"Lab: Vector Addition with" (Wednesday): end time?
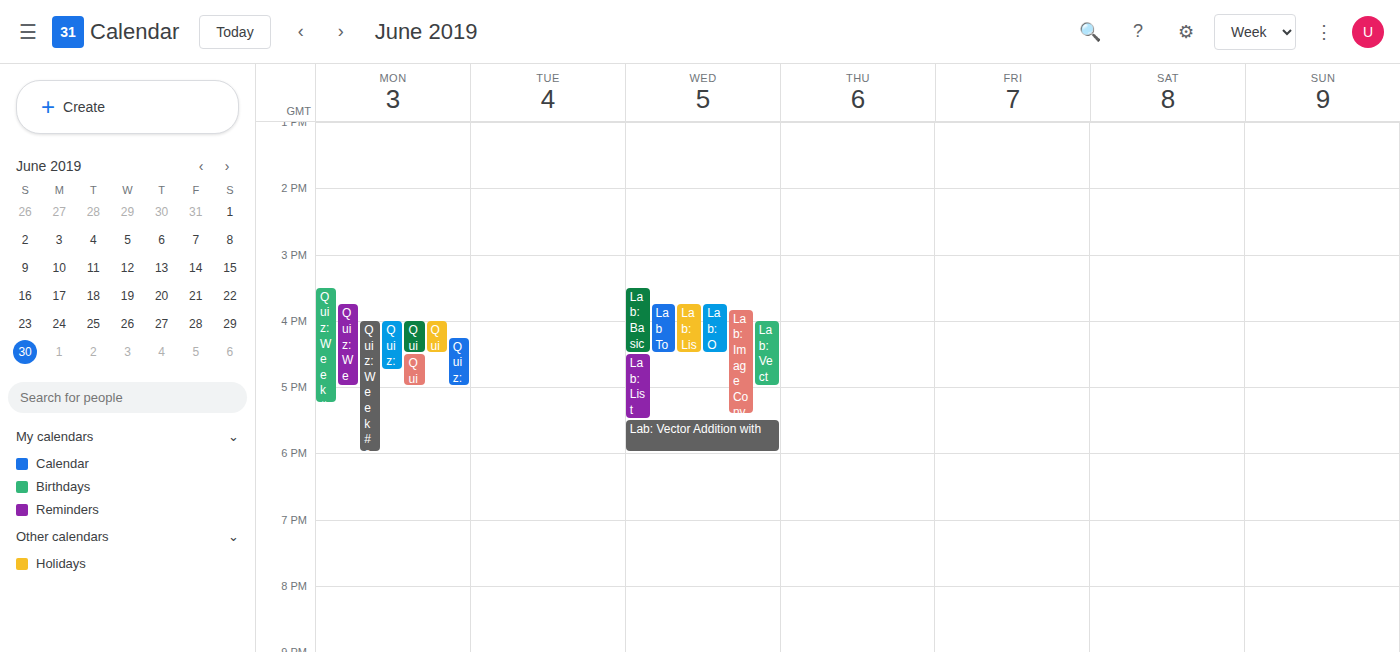
6:00 PM